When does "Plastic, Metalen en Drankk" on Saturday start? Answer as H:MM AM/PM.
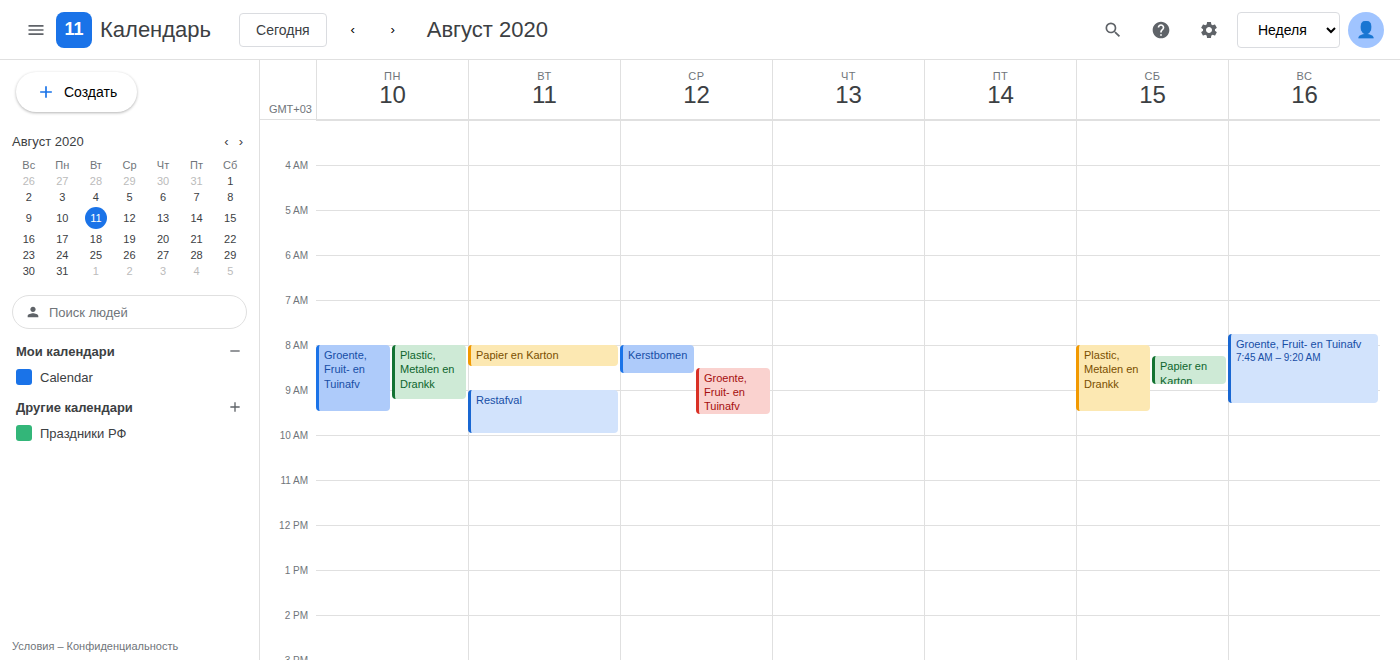
8:00 AM